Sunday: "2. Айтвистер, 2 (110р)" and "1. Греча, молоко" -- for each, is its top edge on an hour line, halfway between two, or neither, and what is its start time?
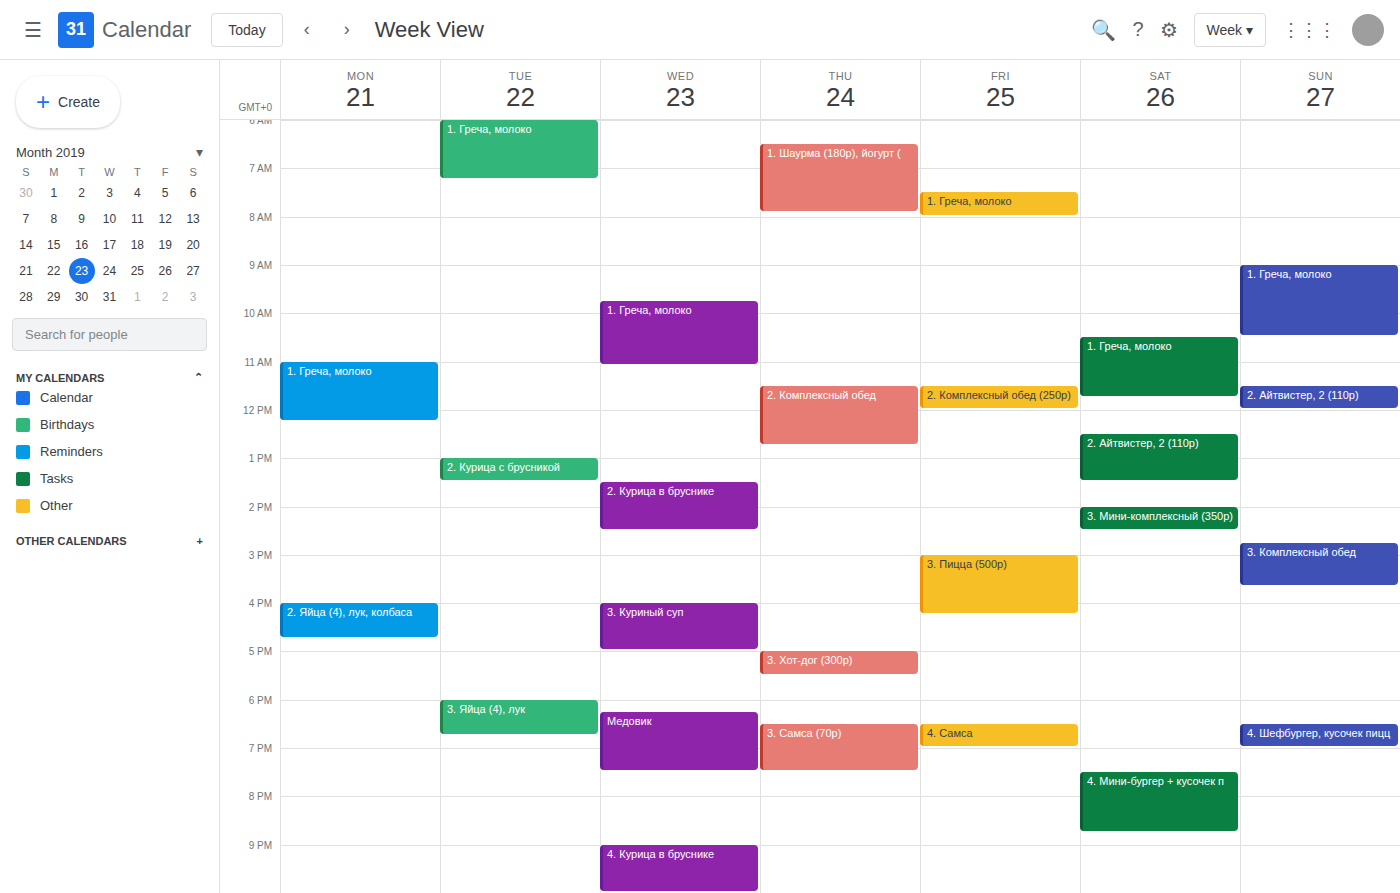
"2. Айтвистер, 2 (110р)": 11:30 AM, halfway between the 11 AM and 12 PM lines. "1. Греча, молоко": 9:00 AM, exactly on the 9 AM line.